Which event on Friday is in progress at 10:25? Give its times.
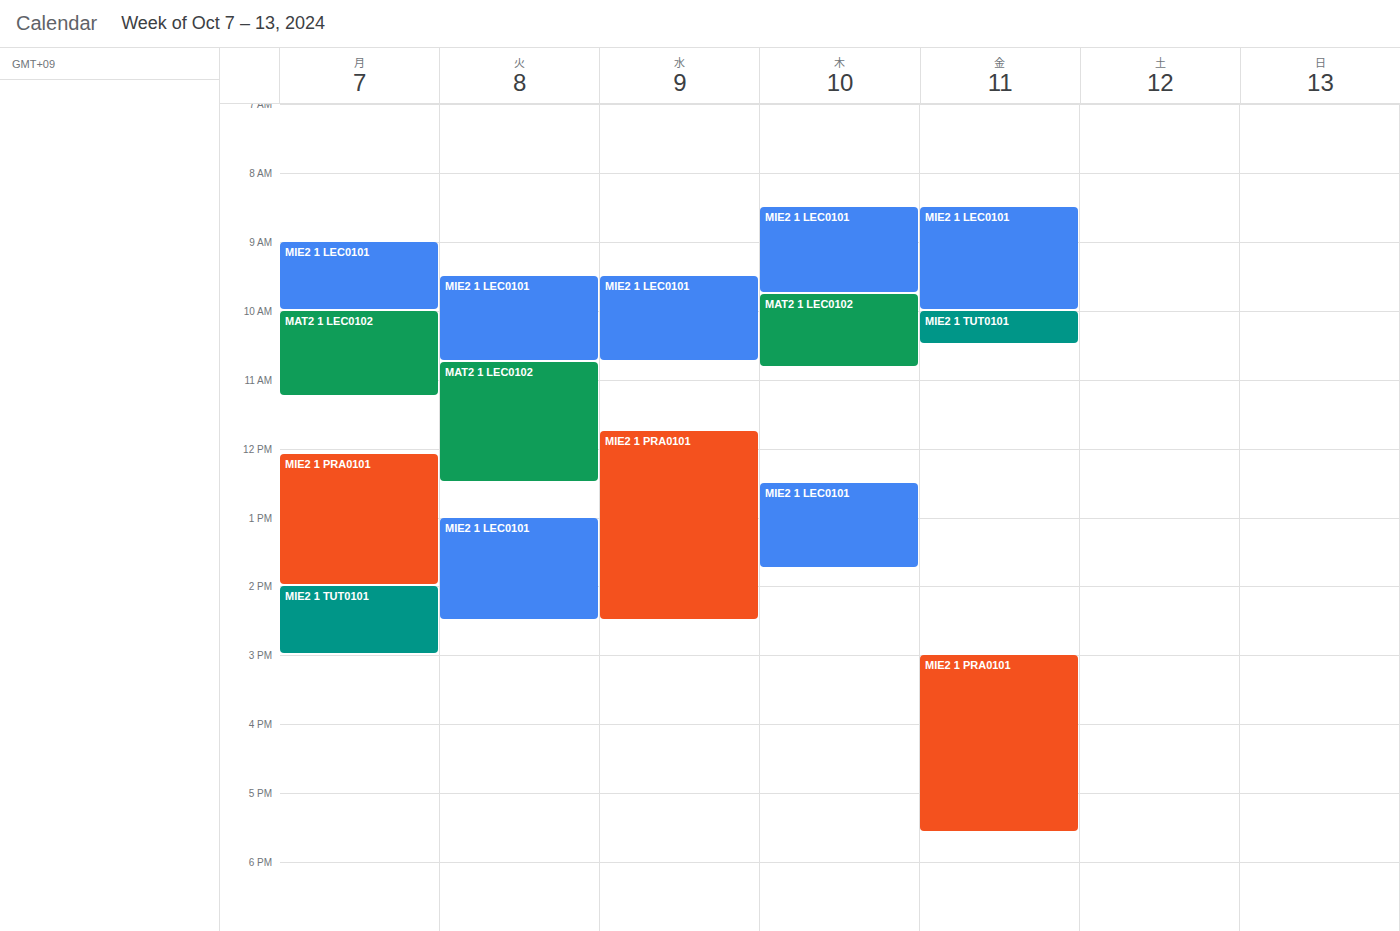
"MIE2 1 TUT0101", 10:00 to 10:30